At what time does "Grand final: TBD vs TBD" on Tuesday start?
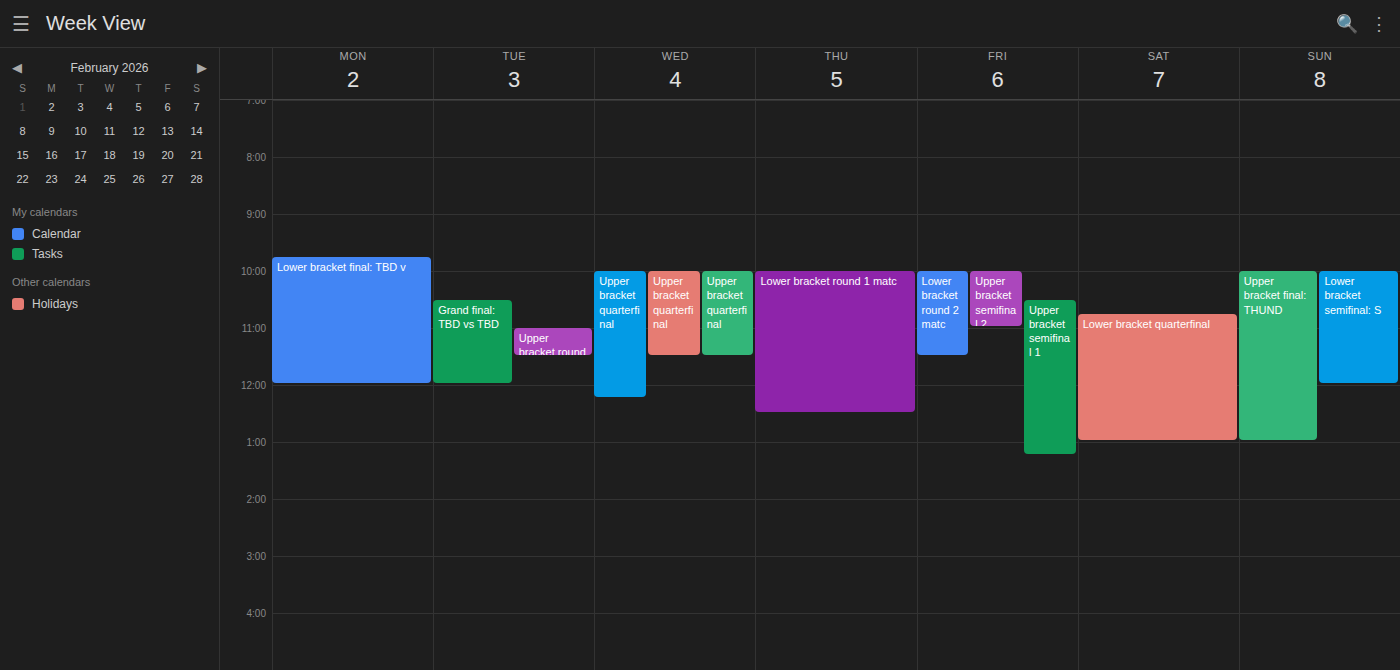
10:30 AM